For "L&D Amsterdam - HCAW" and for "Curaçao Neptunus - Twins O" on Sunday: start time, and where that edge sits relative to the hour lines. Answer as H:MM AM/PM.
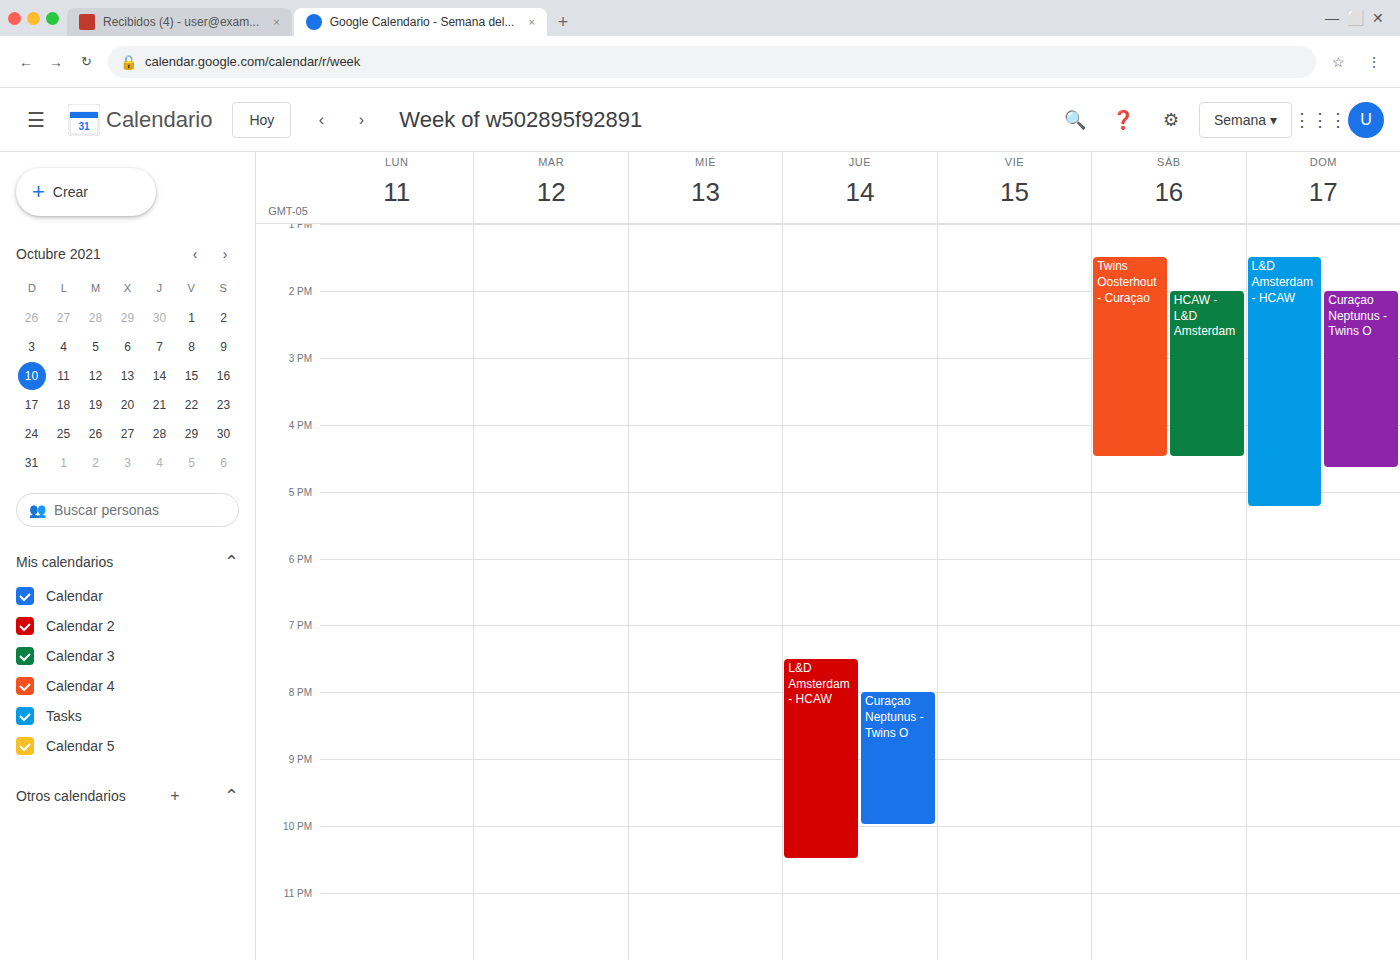
"L&D Amsterdam - HCAW": 1:30 PM, halfway between the 1 PM and 2 PM lines. "Curaçao Neptunus - Twins O": 2:00 PM, exactly on the 2 PM line.